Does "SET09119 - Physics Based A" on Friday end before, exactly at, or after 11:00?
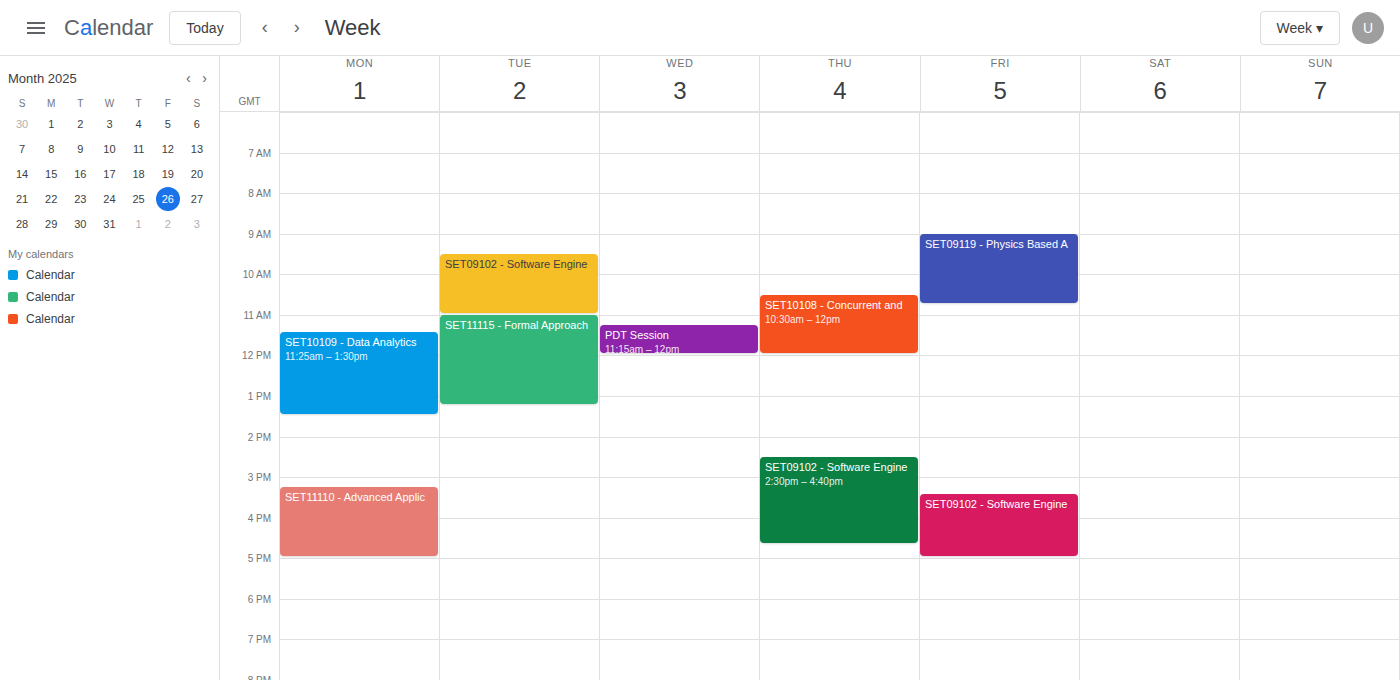
10:45 -- before 11:00, 15 minutes above the 11:00 line.